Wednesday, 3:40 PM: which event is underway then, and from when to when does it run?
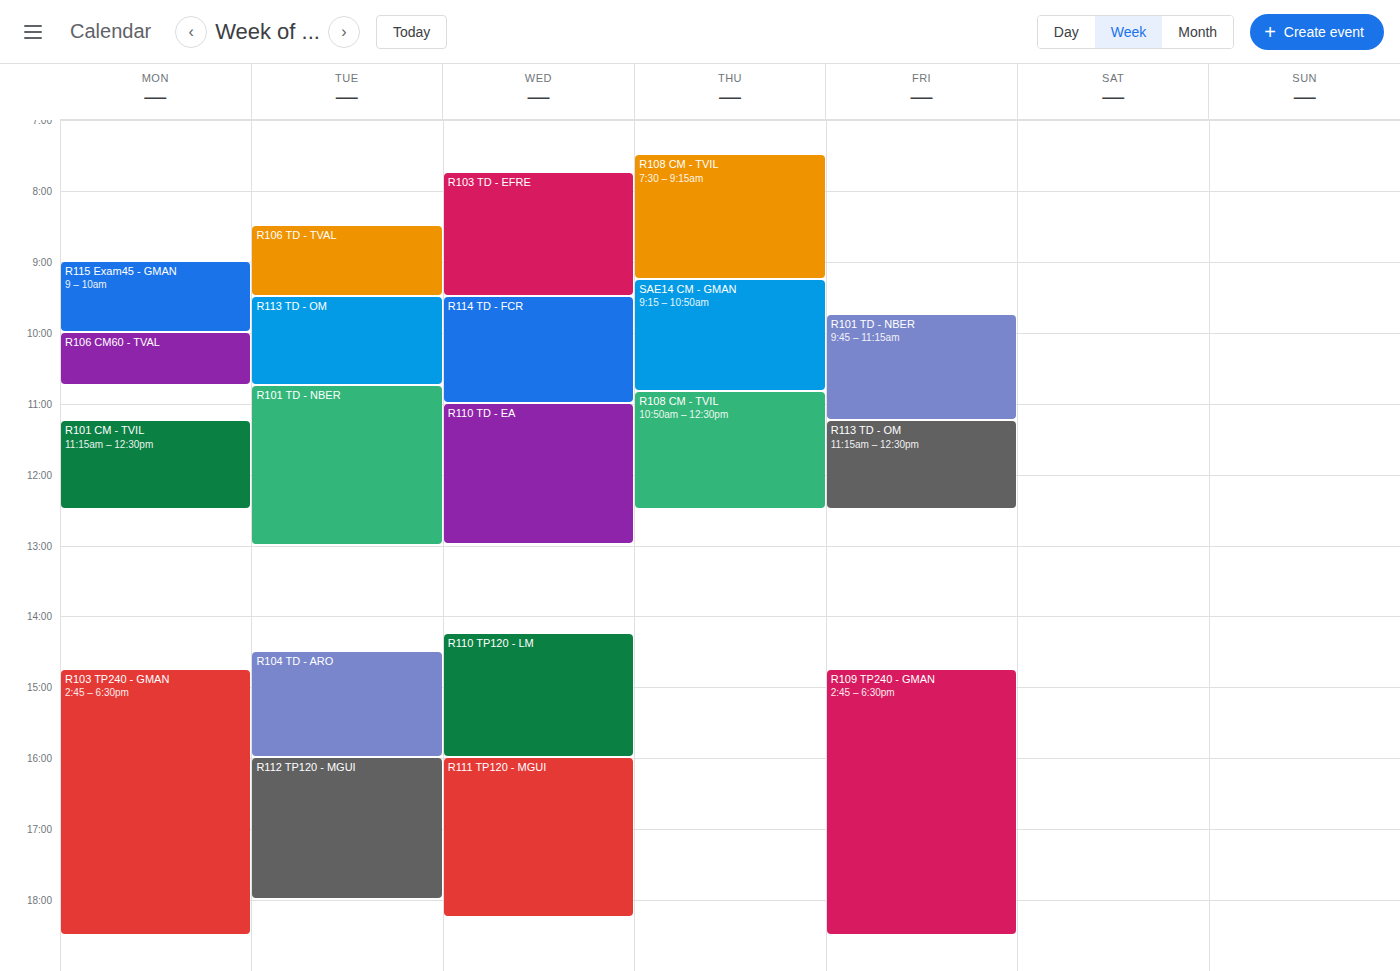
"R110 TP120 - LM", 2:15 PM to 4:00 PM